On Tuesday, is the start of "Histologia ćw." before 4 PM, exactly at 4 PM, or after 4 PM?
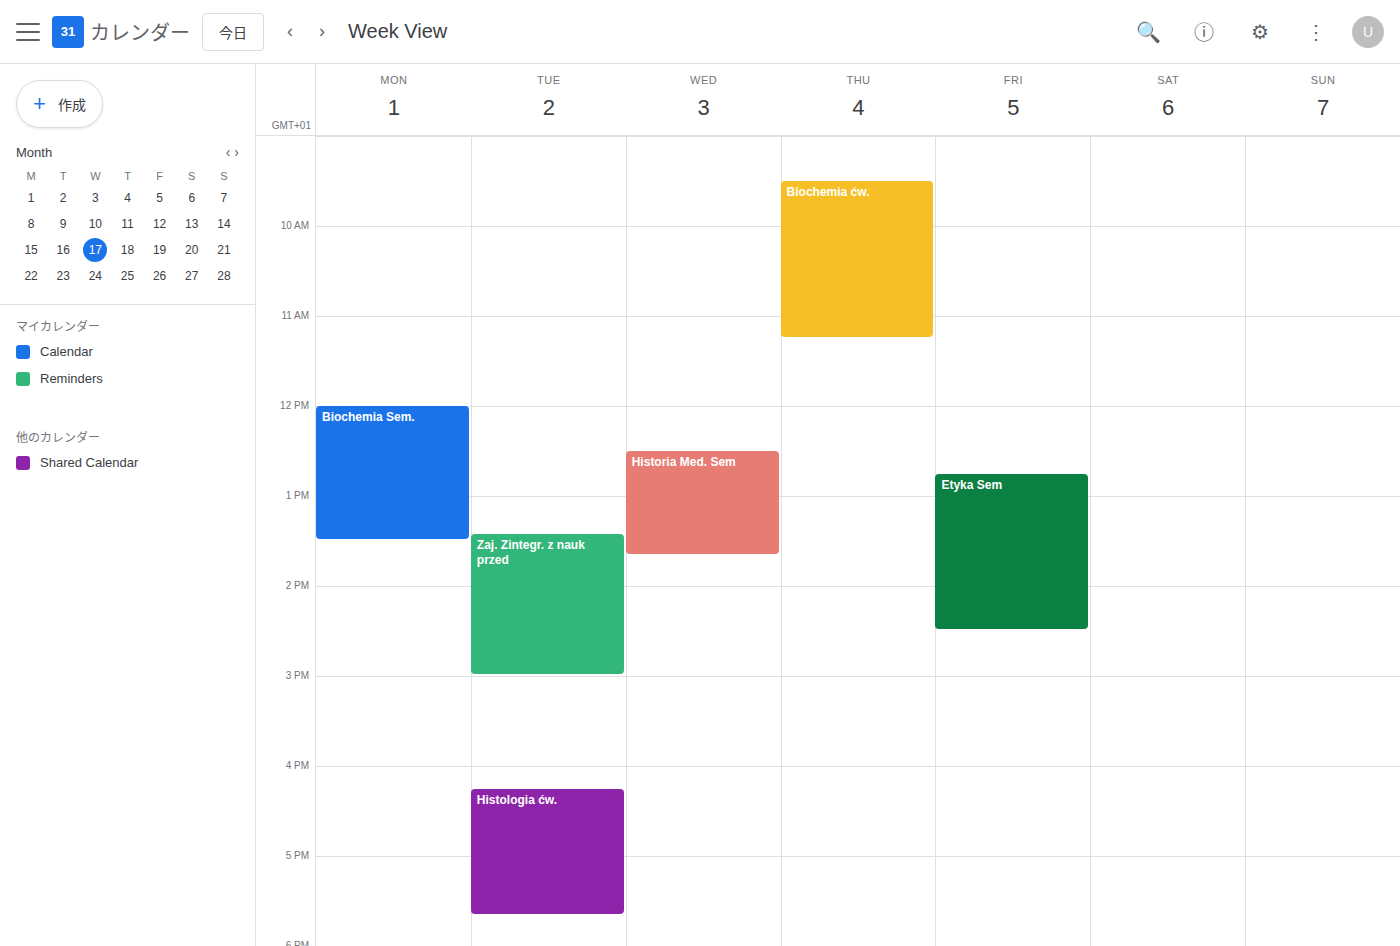
4:15 PM -- after 4 PM, 15 minutes below the 4 PM line.